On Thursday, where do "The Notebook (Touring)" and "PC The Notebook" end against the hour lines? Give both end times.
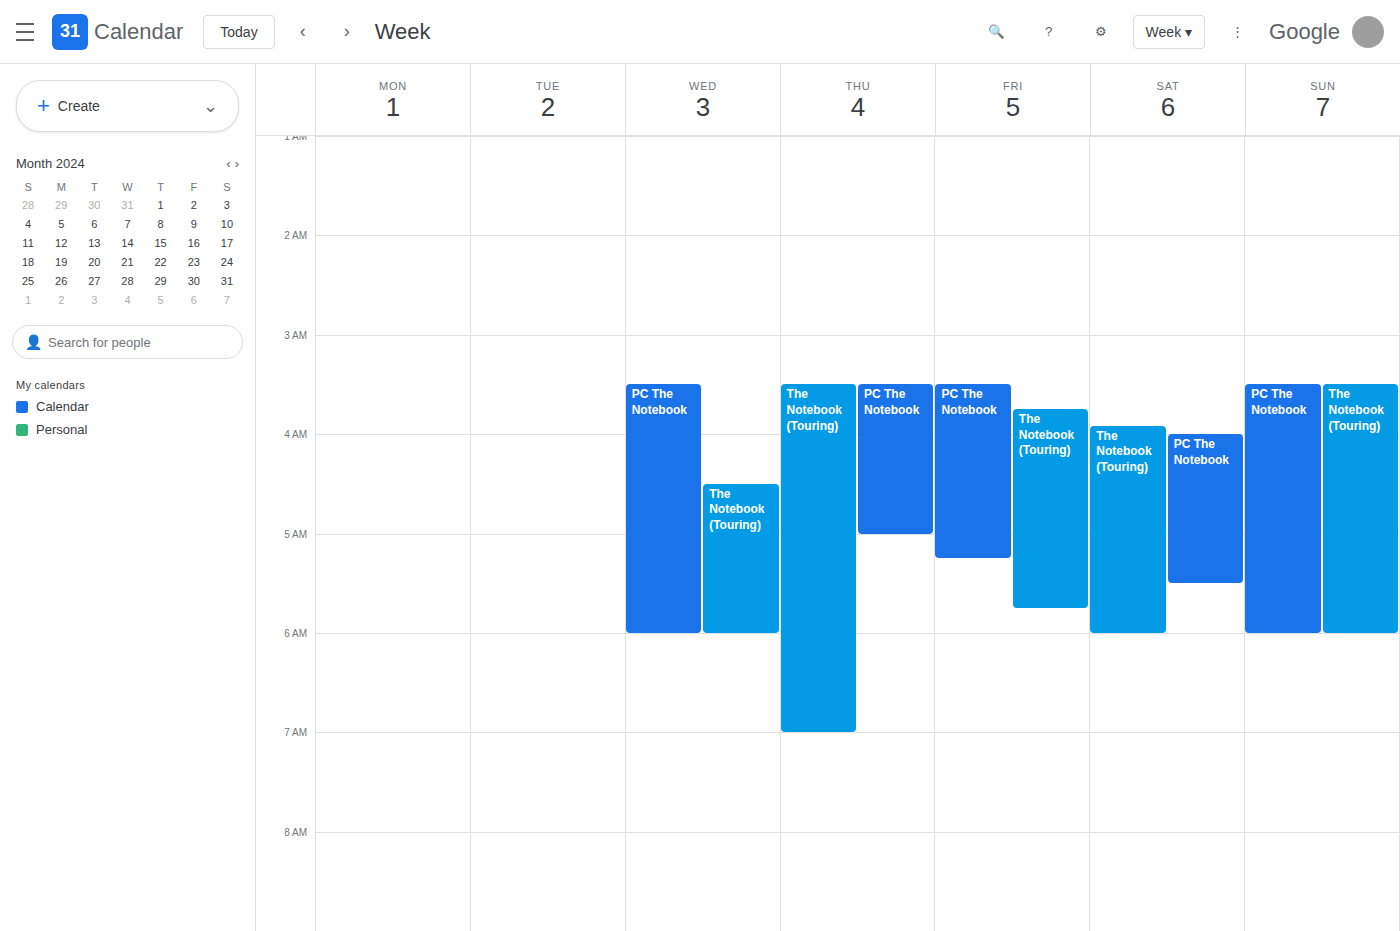
"The Notebook (Touring)": 7:00 AM, exactly on the 7 AM line. "PC The Notebook": 5:00 AM, exactly on the 5 AM line.